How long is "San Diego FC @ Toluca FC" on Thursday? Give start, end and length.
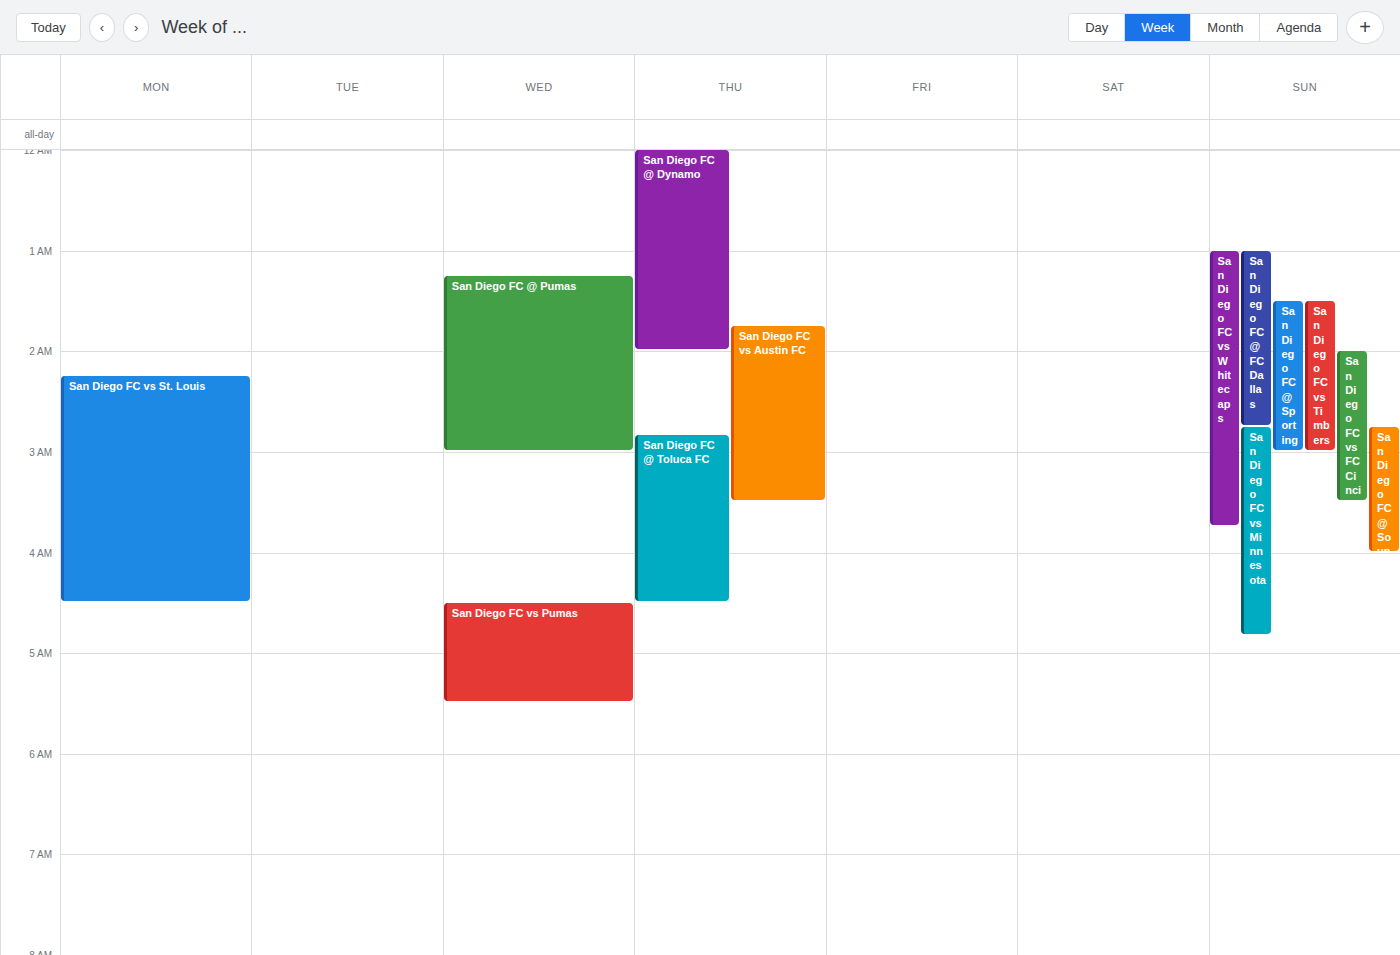
2:50 AM to 4:30 AM, 1 hour 40 minutes